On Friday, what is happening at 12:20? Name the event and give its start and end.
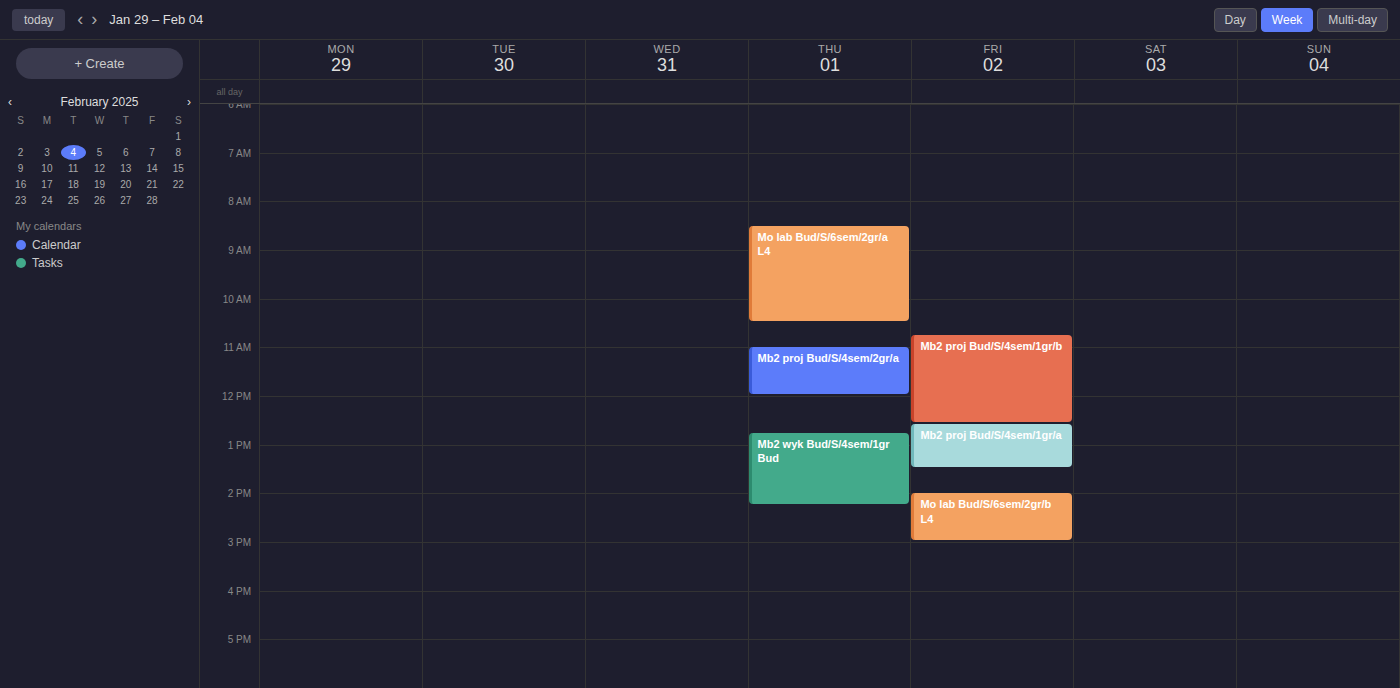
"Mb2 proj Bud/S/4sem/1gr/b", 10:45 to 12:35